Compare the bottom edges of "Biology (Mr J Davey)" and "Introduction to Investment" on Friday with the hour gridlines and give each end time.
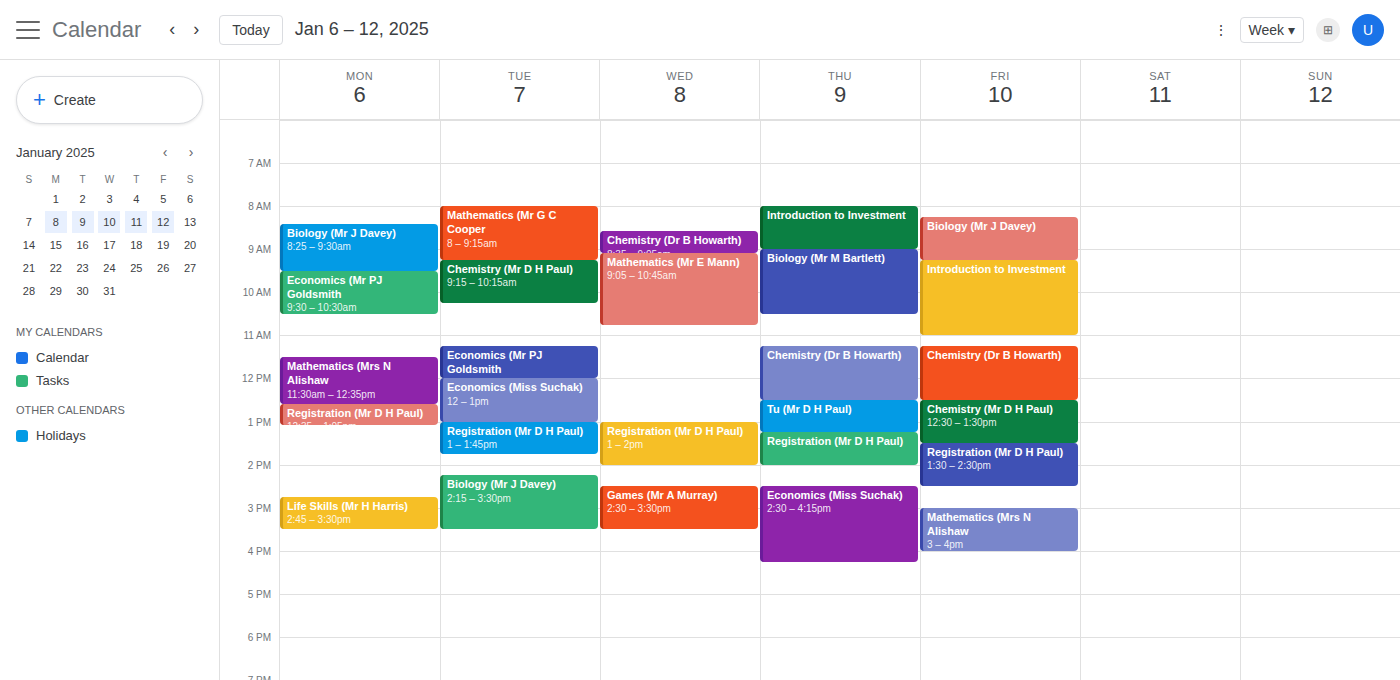
"Biology (Mr J Davey)": 9:15 AM, neither: a quarter of the way from the 9 AM line to the 10 AM line. "Introduction to Investment": 11:00 AM, exactly on the 11 AM line.